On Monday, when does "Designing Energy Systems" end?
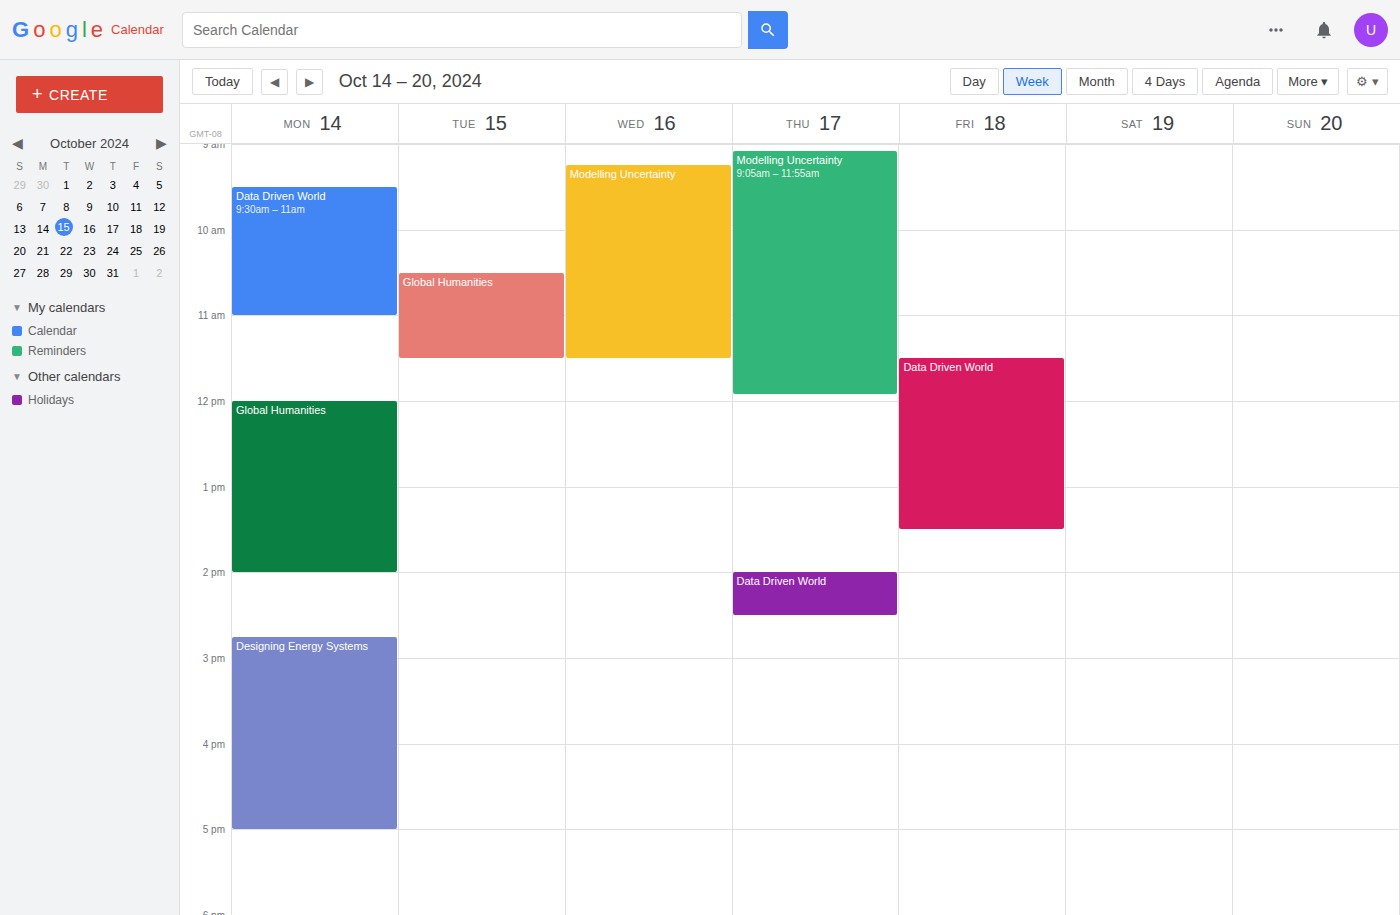
5:00 PM